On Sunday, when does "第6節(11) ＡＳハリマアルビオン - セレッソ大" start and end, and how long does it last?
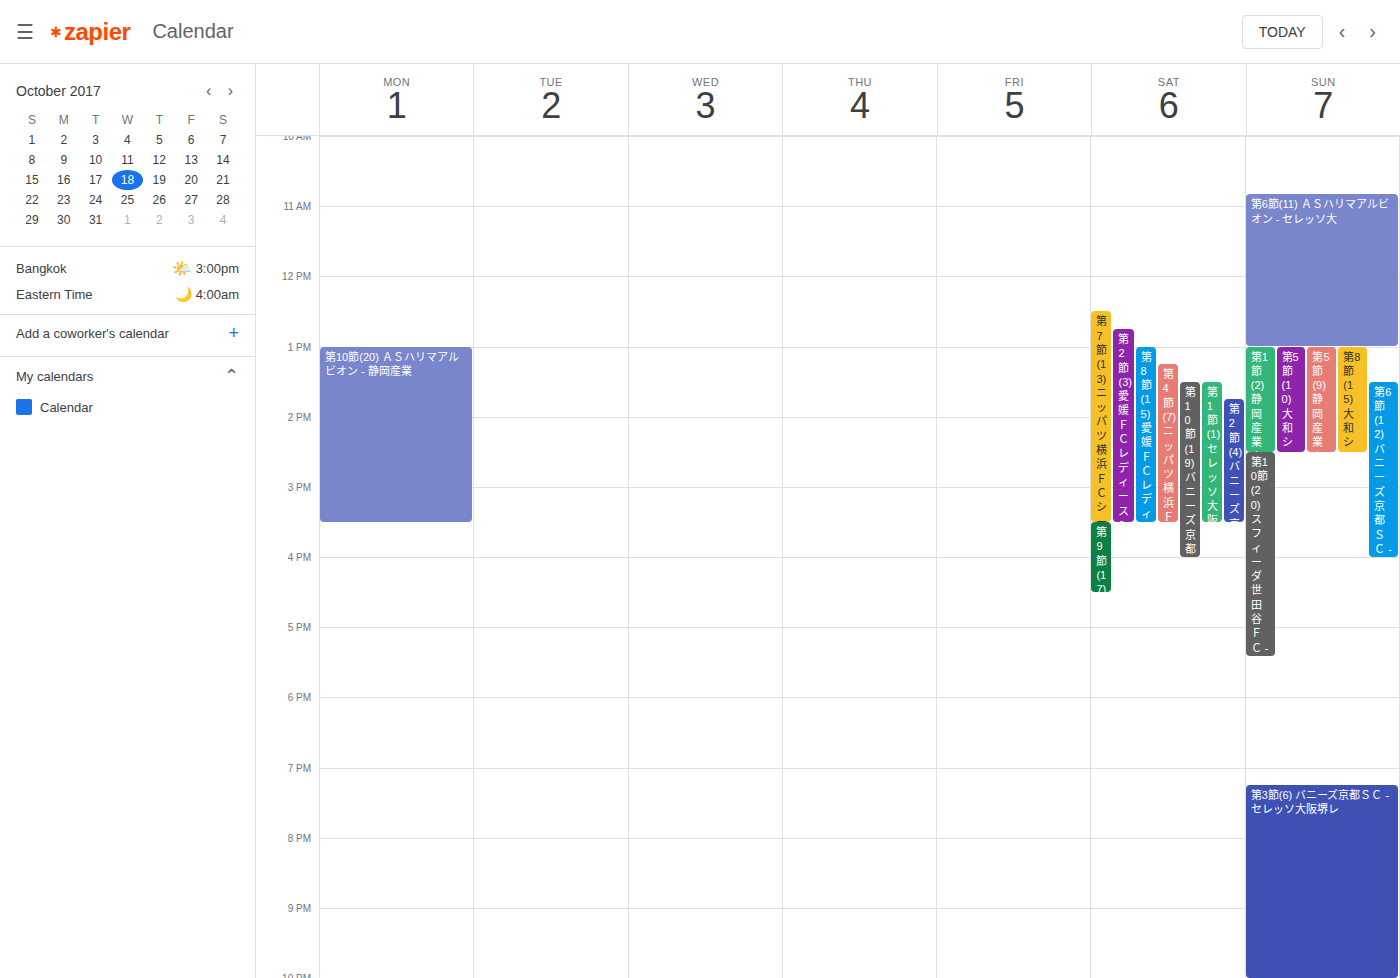
10:50 AM to 1:00 PM, 2 hours 10 minutes